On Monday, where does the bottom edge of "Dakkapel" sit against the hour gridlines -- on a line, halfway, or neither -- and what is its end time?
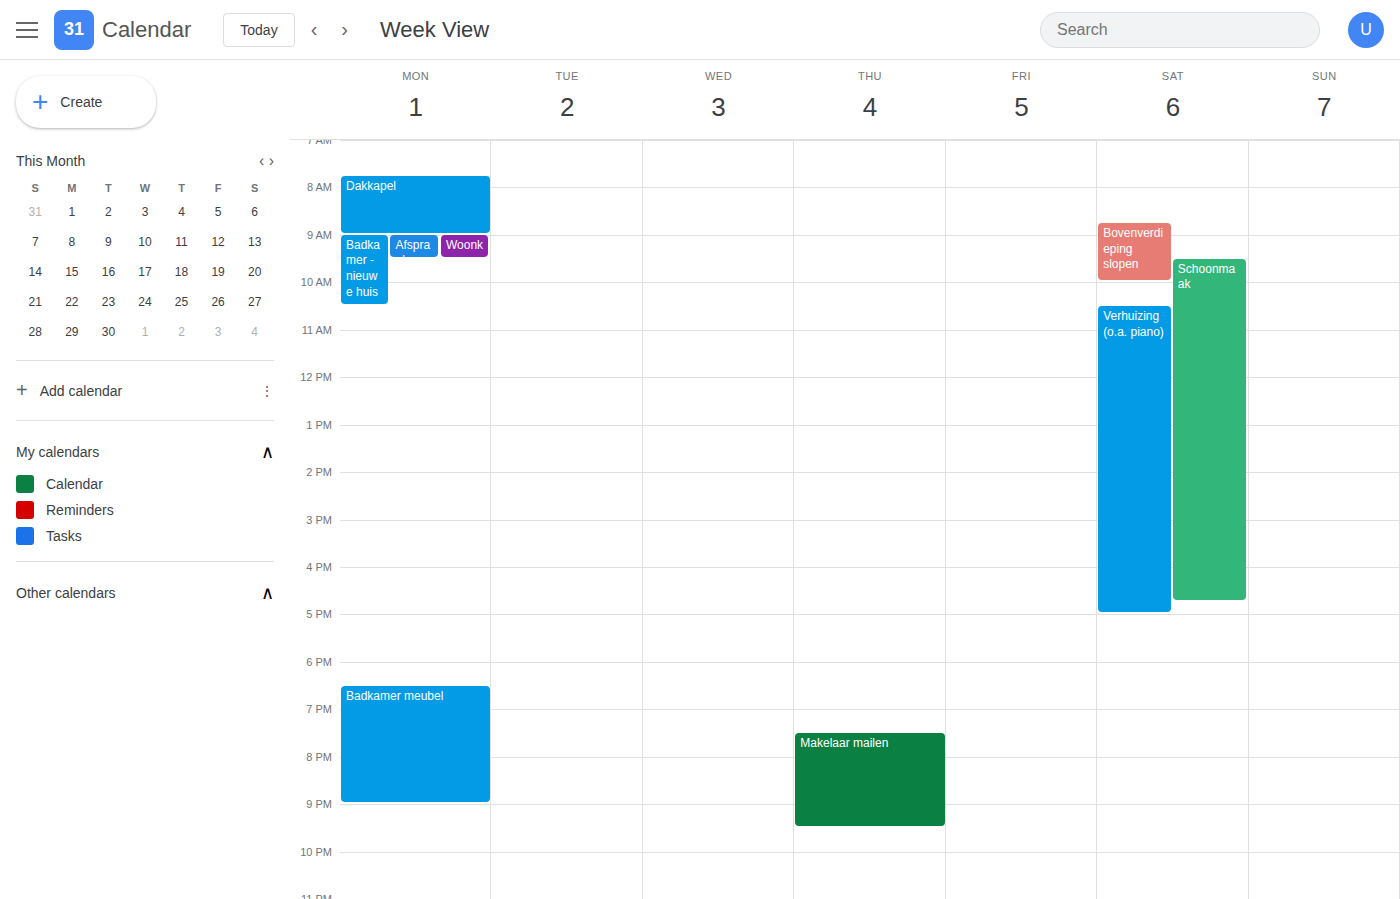
09:00 -- exactly on the 09:00 line.